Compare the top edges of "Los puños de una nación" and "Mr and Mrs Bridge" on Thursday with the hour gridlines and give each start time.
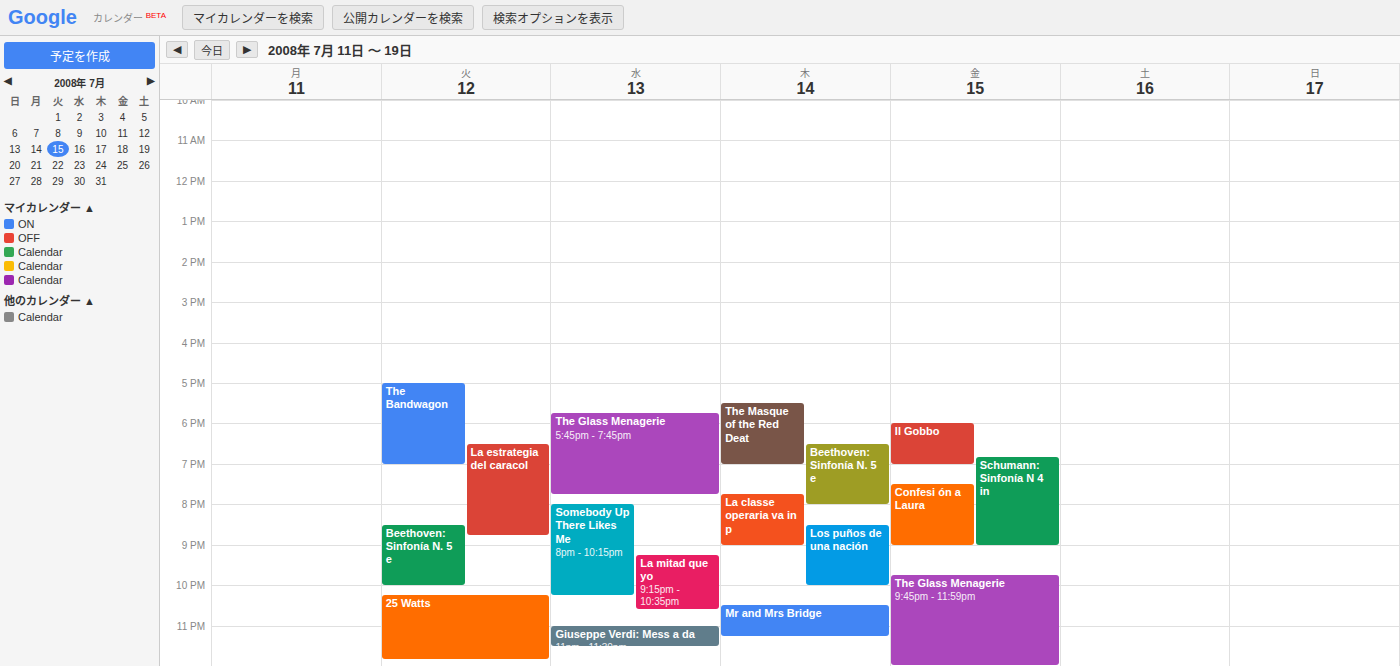
"Los puños de una nación": 20:30, halfway between the 20:00 and 21:00 lines. "Mr and Mrs Bridge": 22:30, halfway between the 22:00 and 23:00 lines.